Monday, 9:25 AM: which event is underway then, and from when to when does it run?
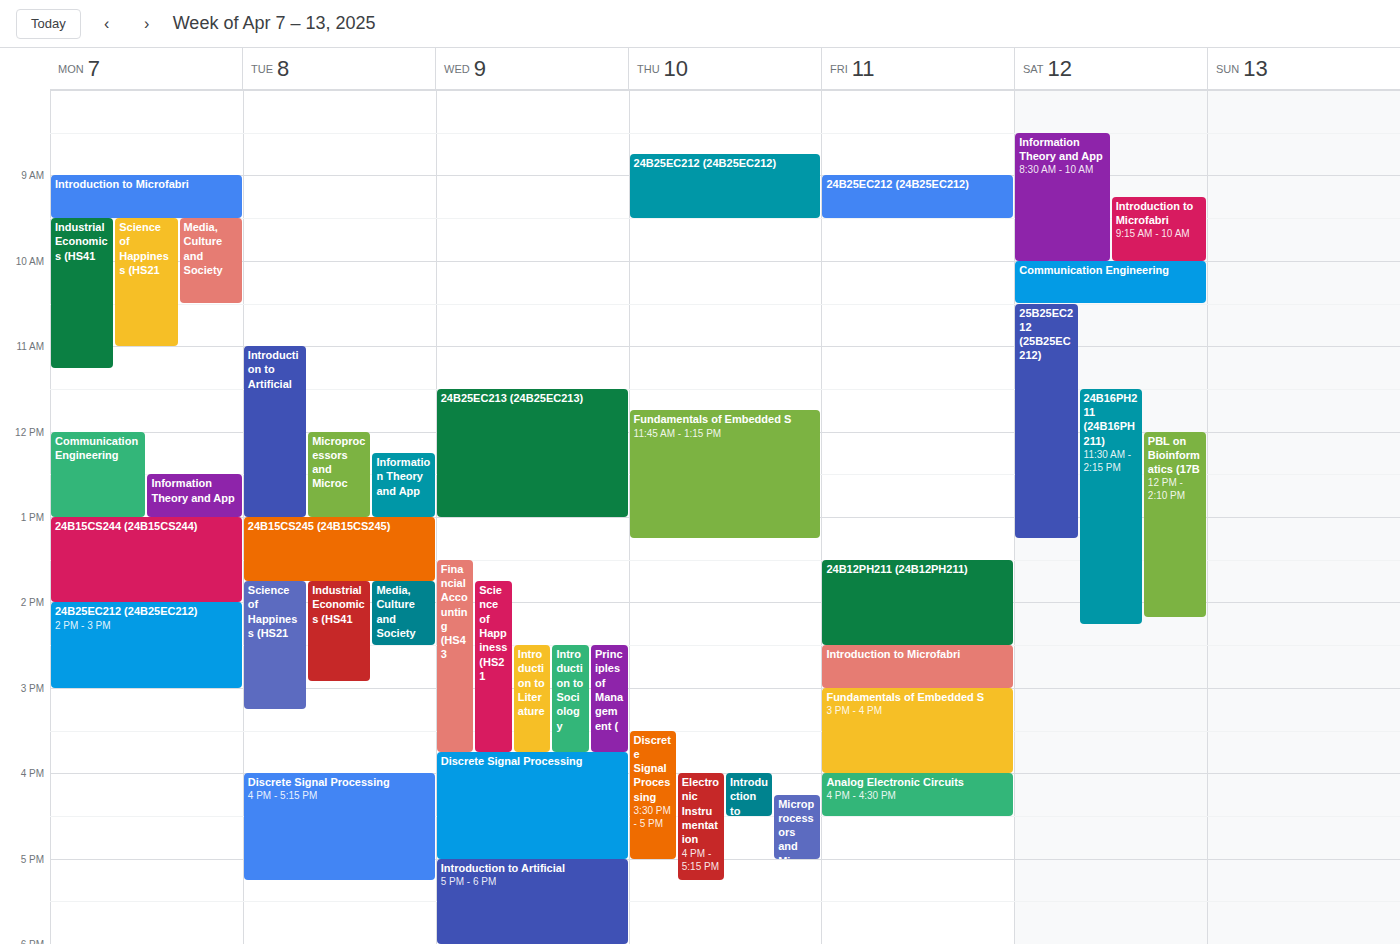
"Introduction to Microfabri", 9:00 AM to 9:30 AM